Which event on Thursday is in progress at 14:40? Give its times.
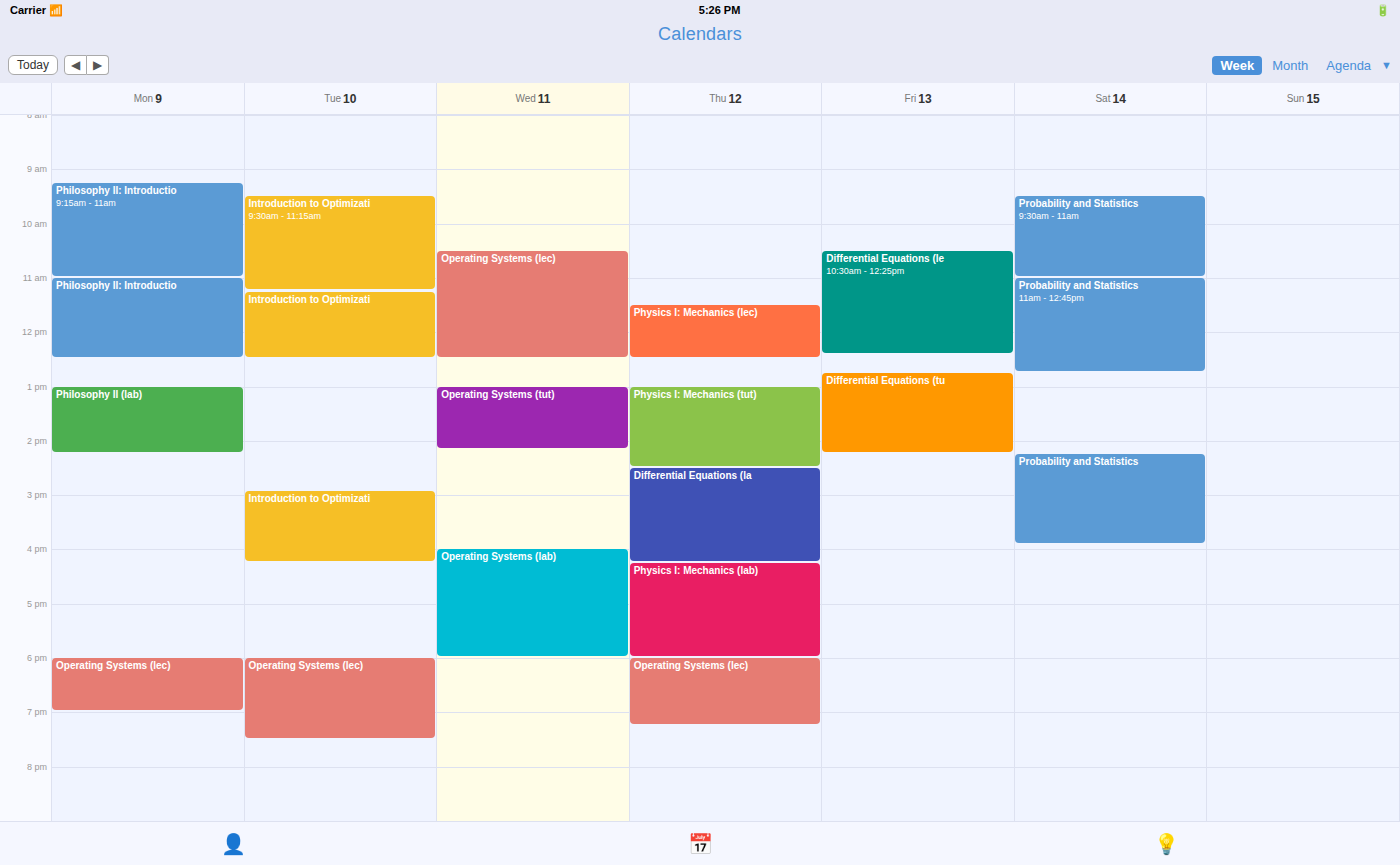
"Differential Equations (la", 14:30 to 16:15